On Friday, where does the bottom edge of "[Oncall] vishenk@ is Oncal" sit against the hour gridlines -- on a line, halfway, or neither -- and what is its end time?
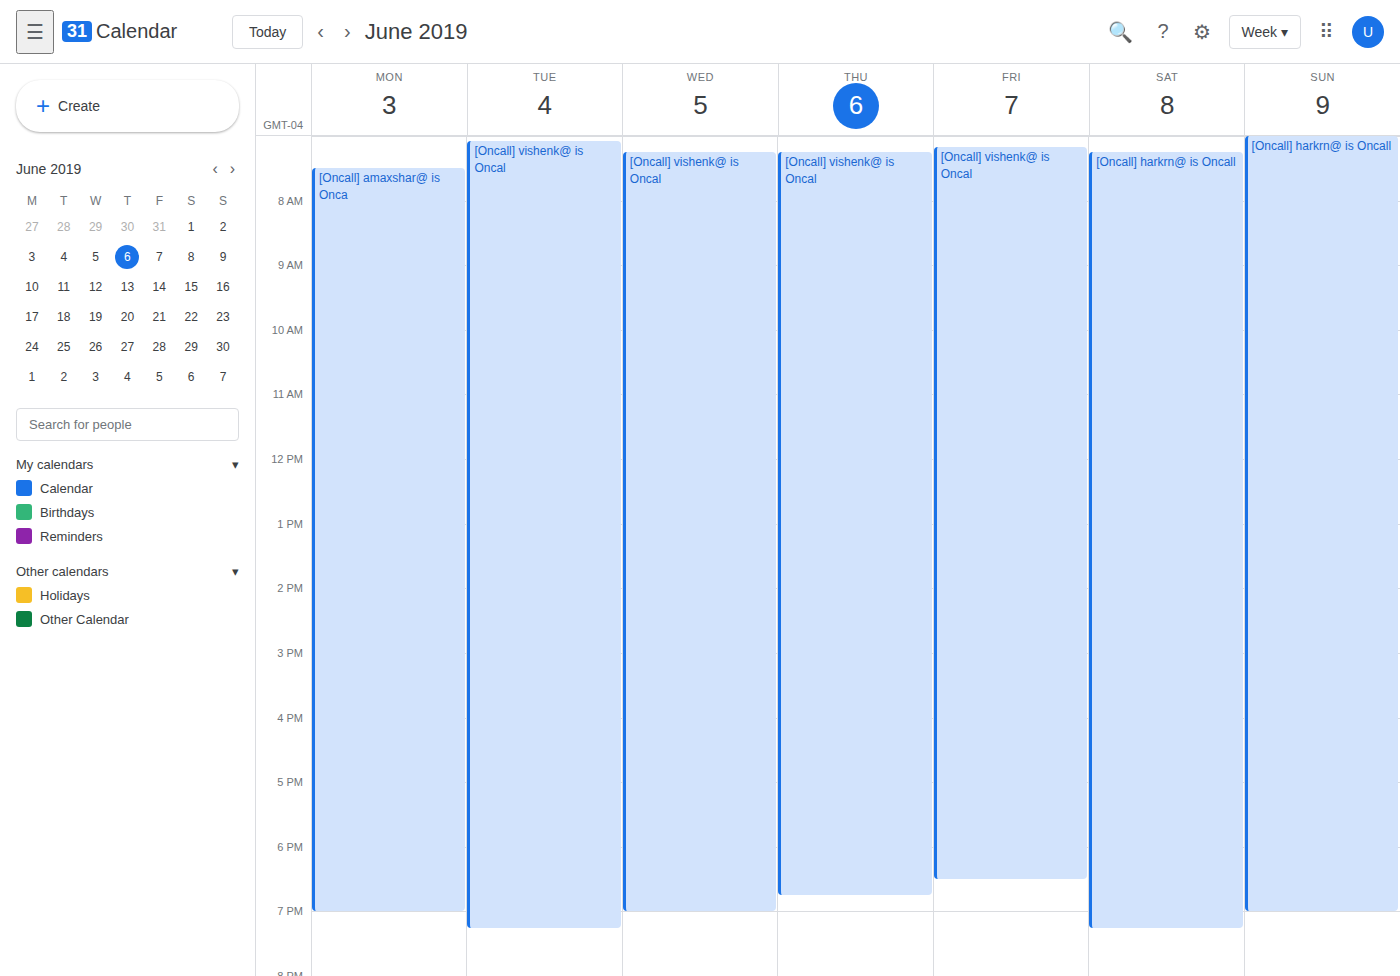
6:30 PM -- halfway between the 6 PM and 7 PM lines.